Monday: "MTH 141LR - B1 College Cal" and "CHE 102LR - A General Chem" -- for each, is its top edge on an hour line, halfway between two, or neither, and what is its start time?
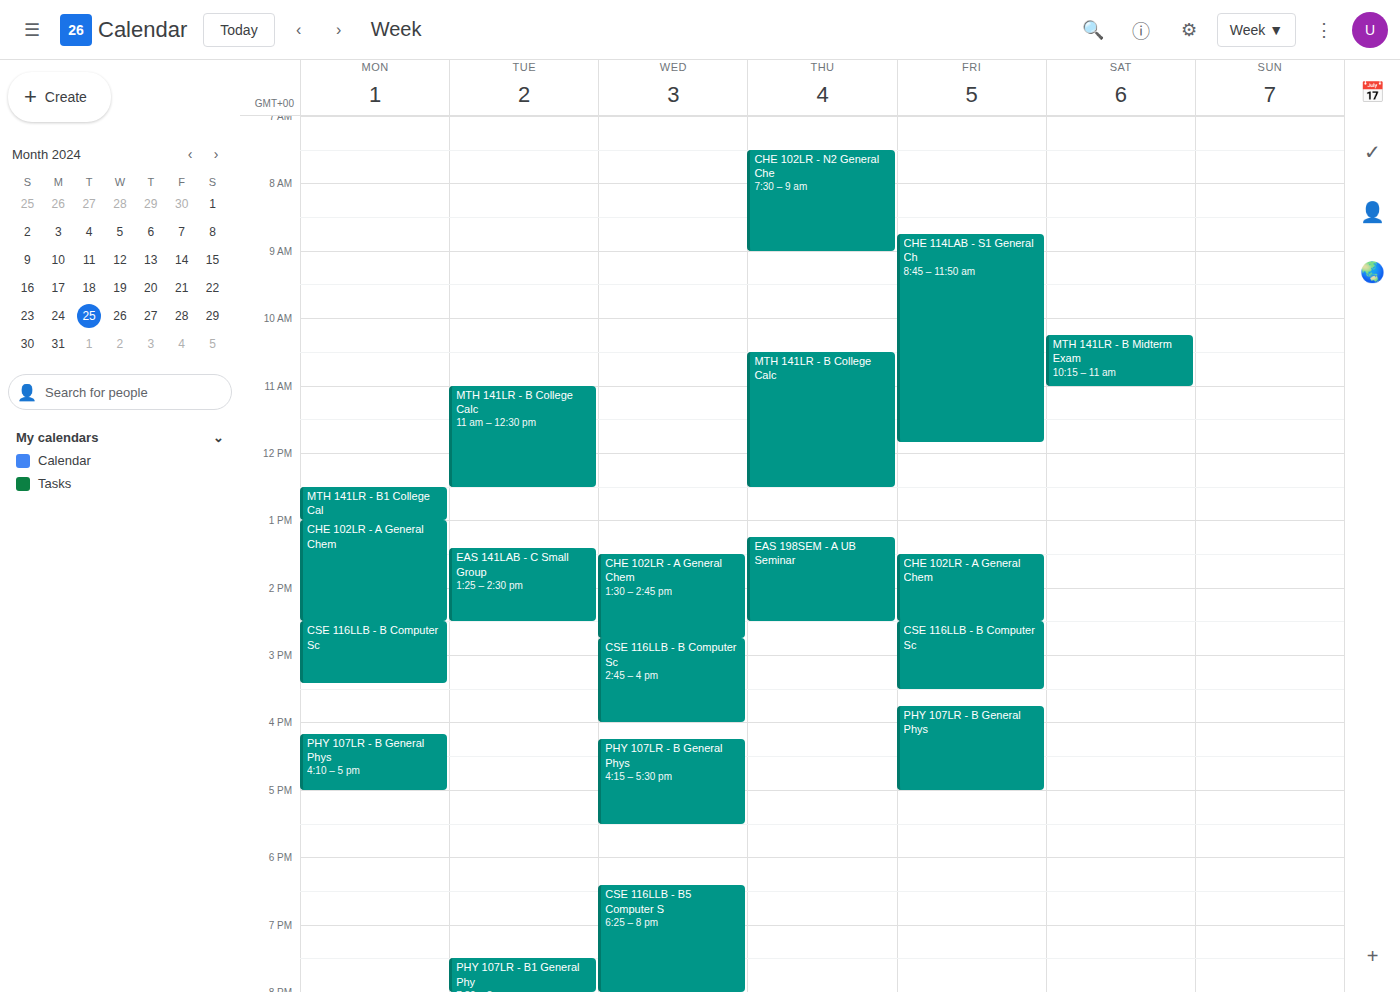
"MTH 141LR - B1 College Cal": 12:30 PM, halfway between the 12 PM and 1 PM lines. "CHE 102LR - A General Chem": 1:00 PM, exactly on the 1 PM line.